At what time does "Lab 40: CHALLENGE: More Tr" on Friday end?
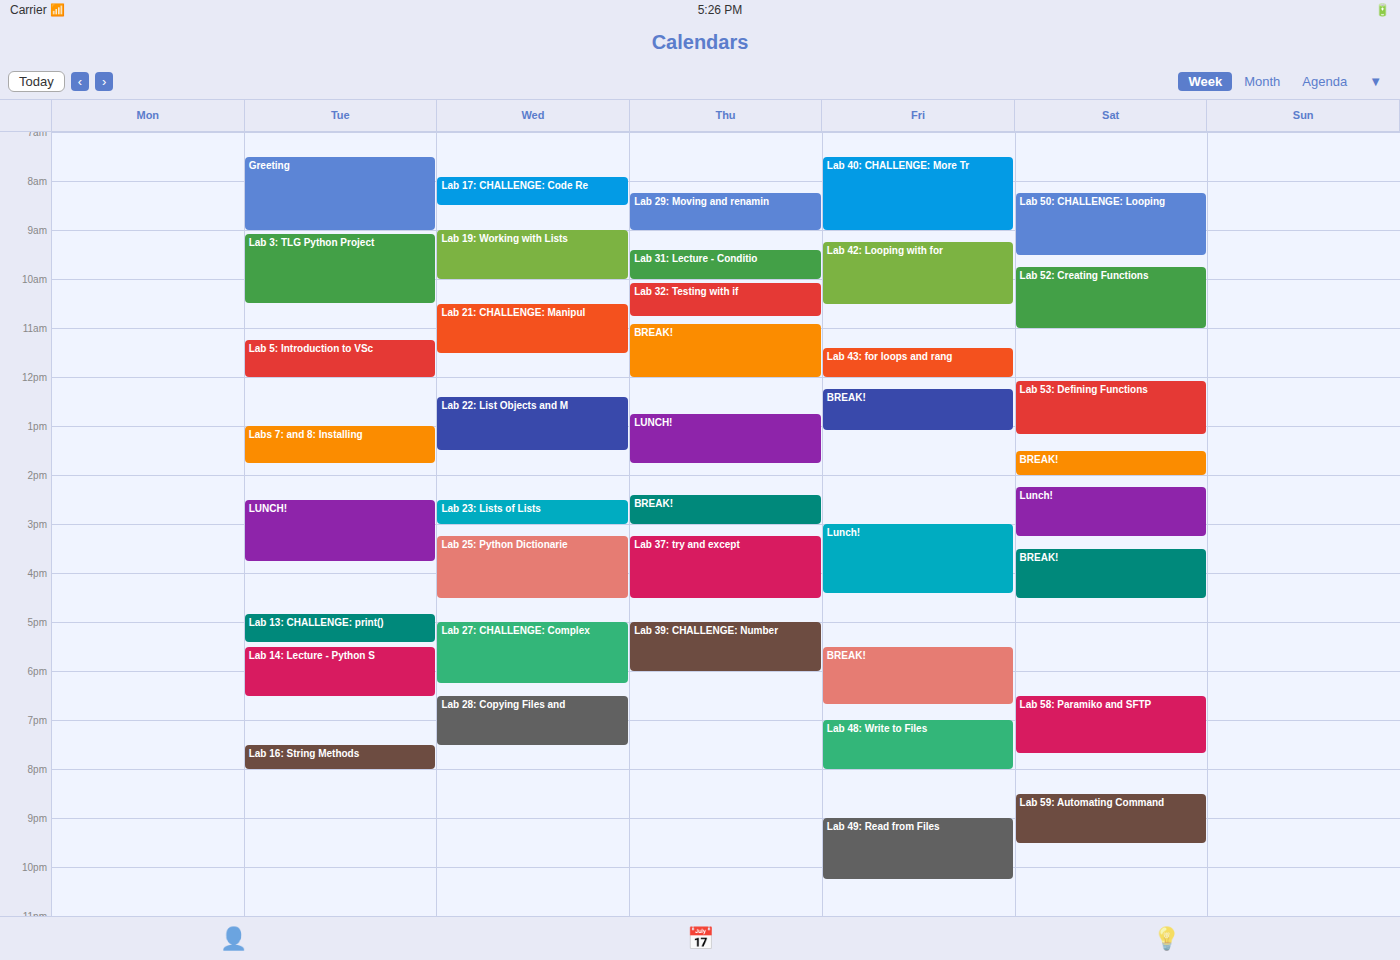
9:00 AM